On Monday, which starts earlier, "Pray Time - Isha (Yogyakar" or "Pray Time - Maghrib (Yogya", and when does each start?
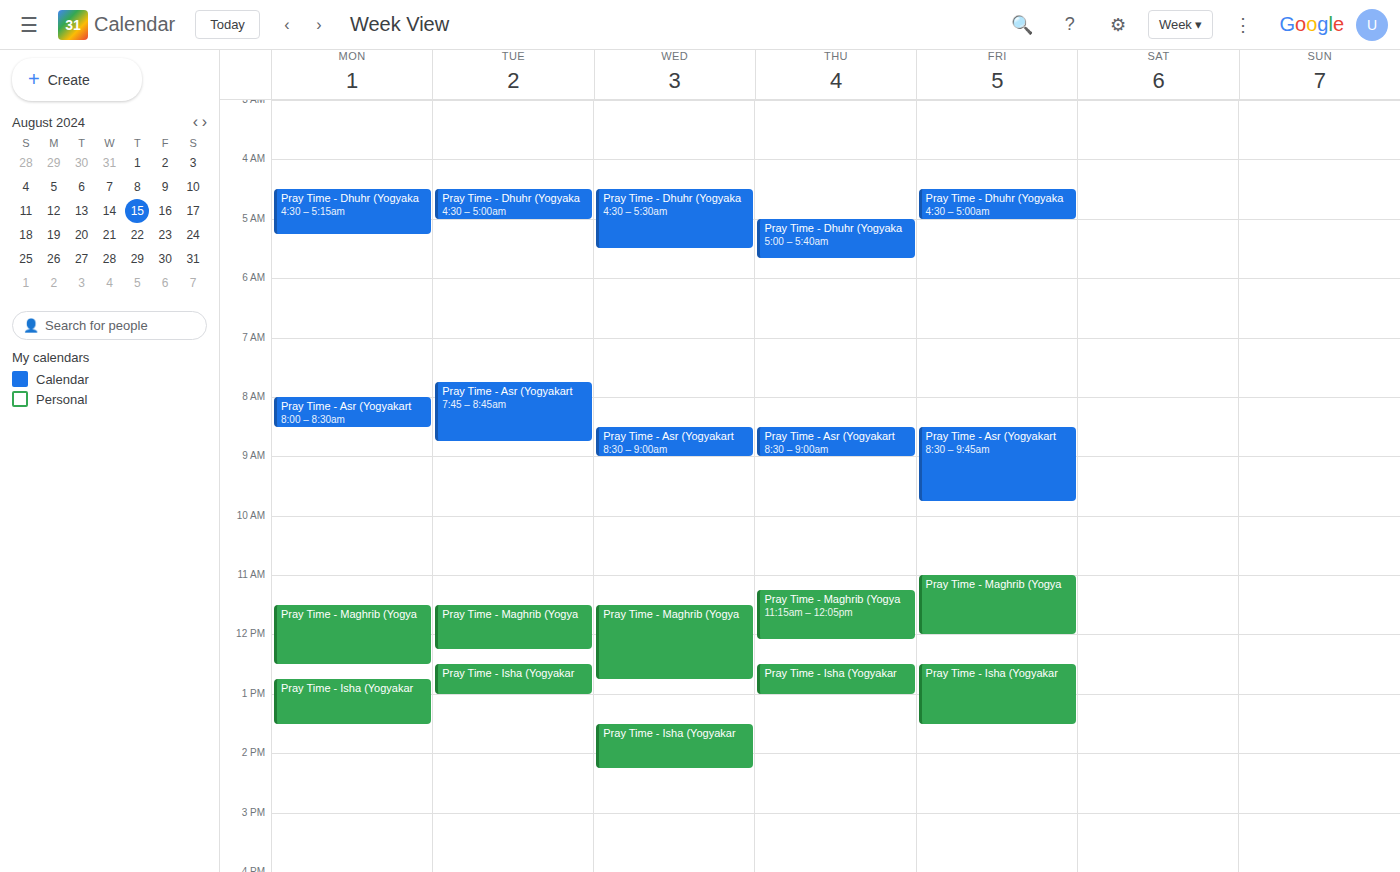
"Pray Time - Maghrib (Yogya" 11:30; "Pray Time - Isha (Yogyakar" 12:45.